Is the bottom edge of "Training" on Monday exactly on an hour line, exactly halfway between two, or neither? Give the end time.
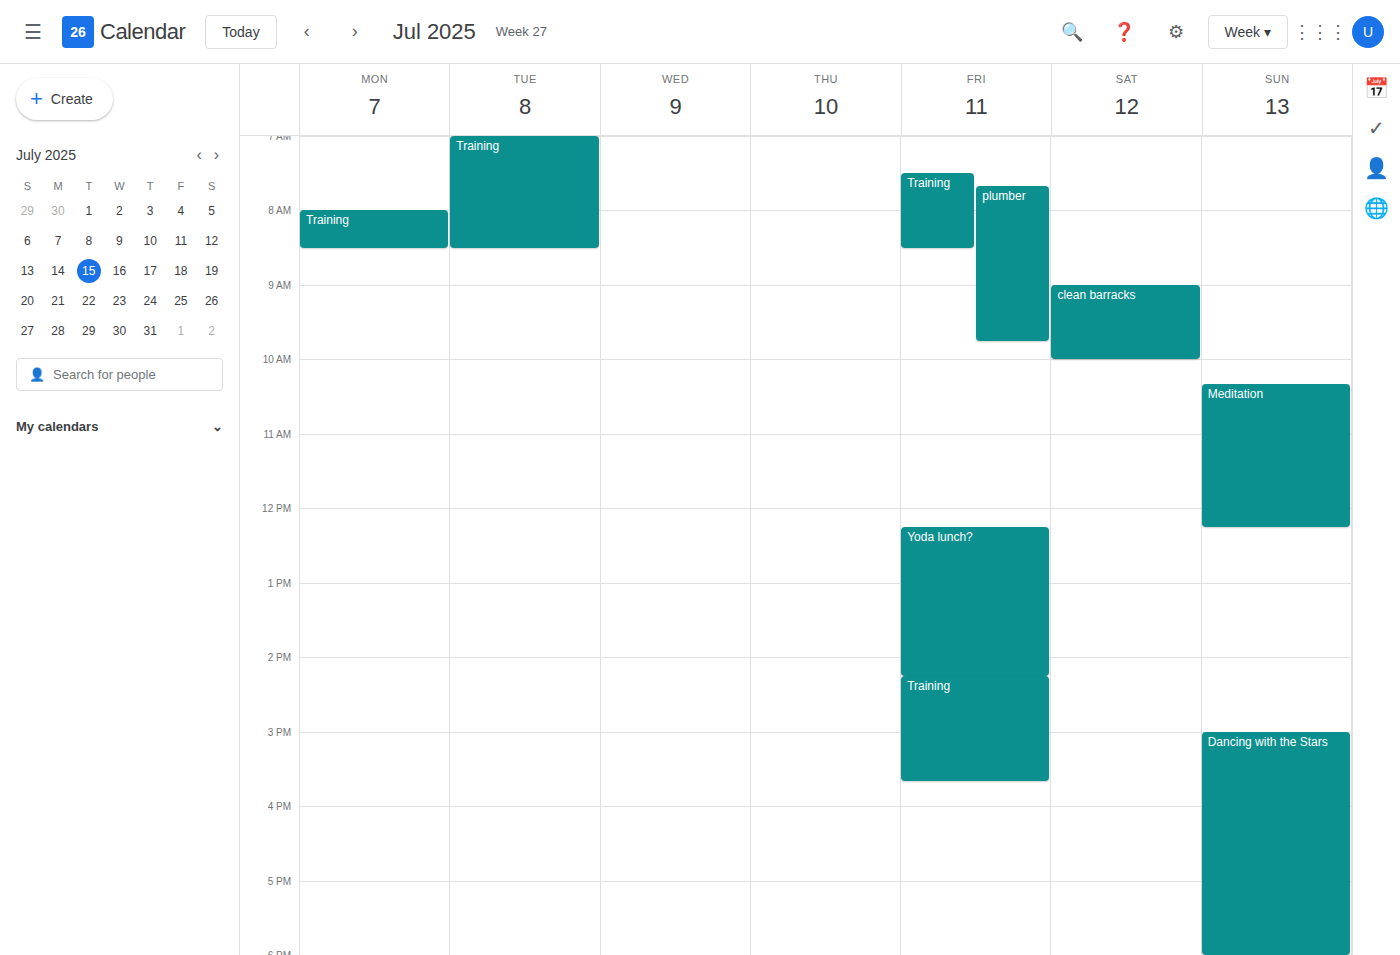
8:30 AM -- halfway between the 8 AM and 9 AM lines.